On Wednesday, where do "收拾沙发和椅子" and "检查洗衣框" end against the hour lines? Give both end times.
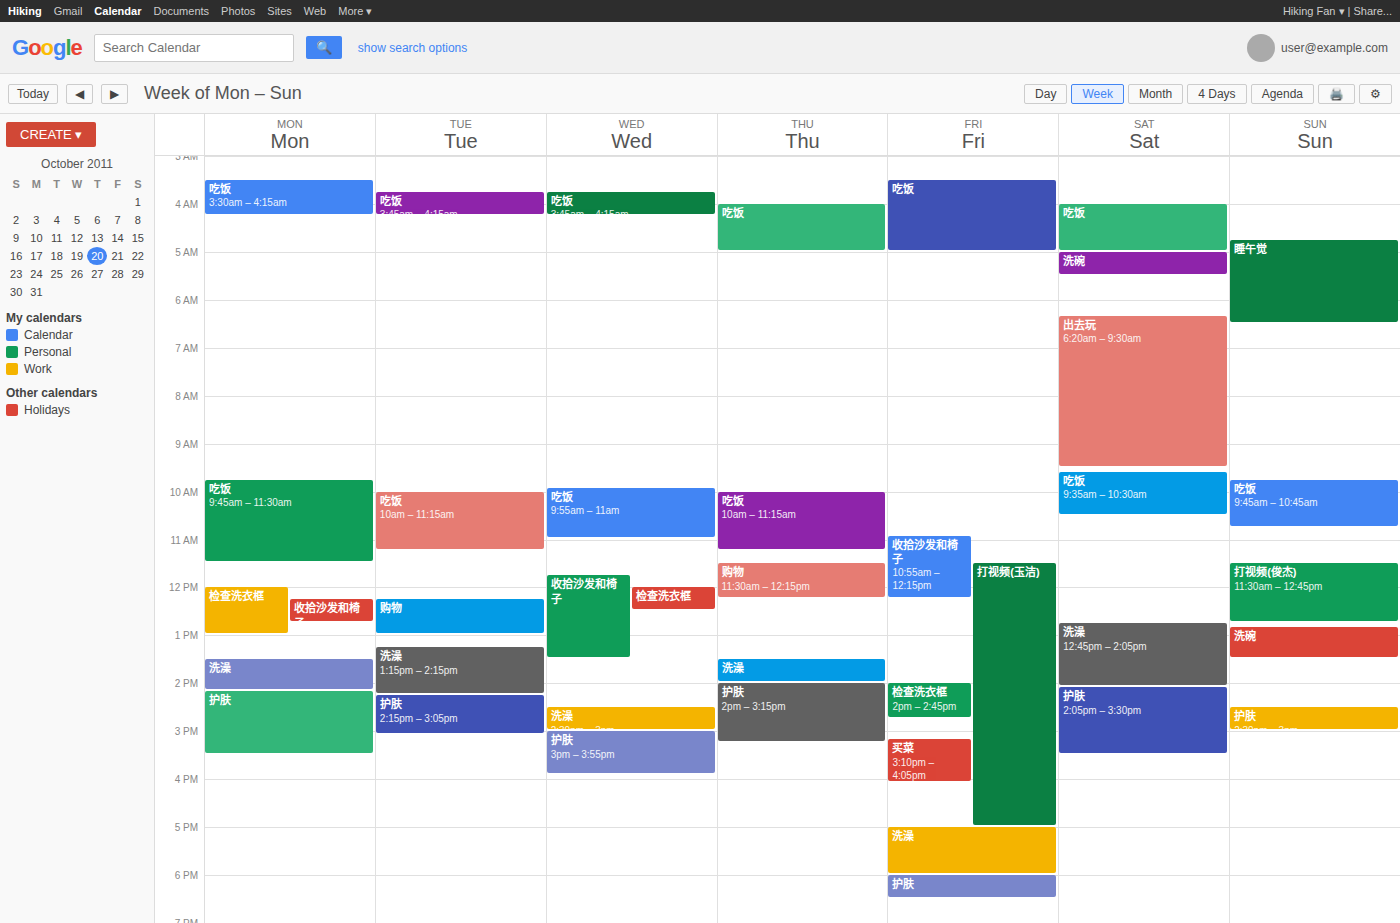
"收拾沙发和椅子": 1:30 PM, halfway between the 1 PM and 2 PM lines. "检查洗衣框": 12:30 PM, halfway between the 12 PM and 1 PM lines.